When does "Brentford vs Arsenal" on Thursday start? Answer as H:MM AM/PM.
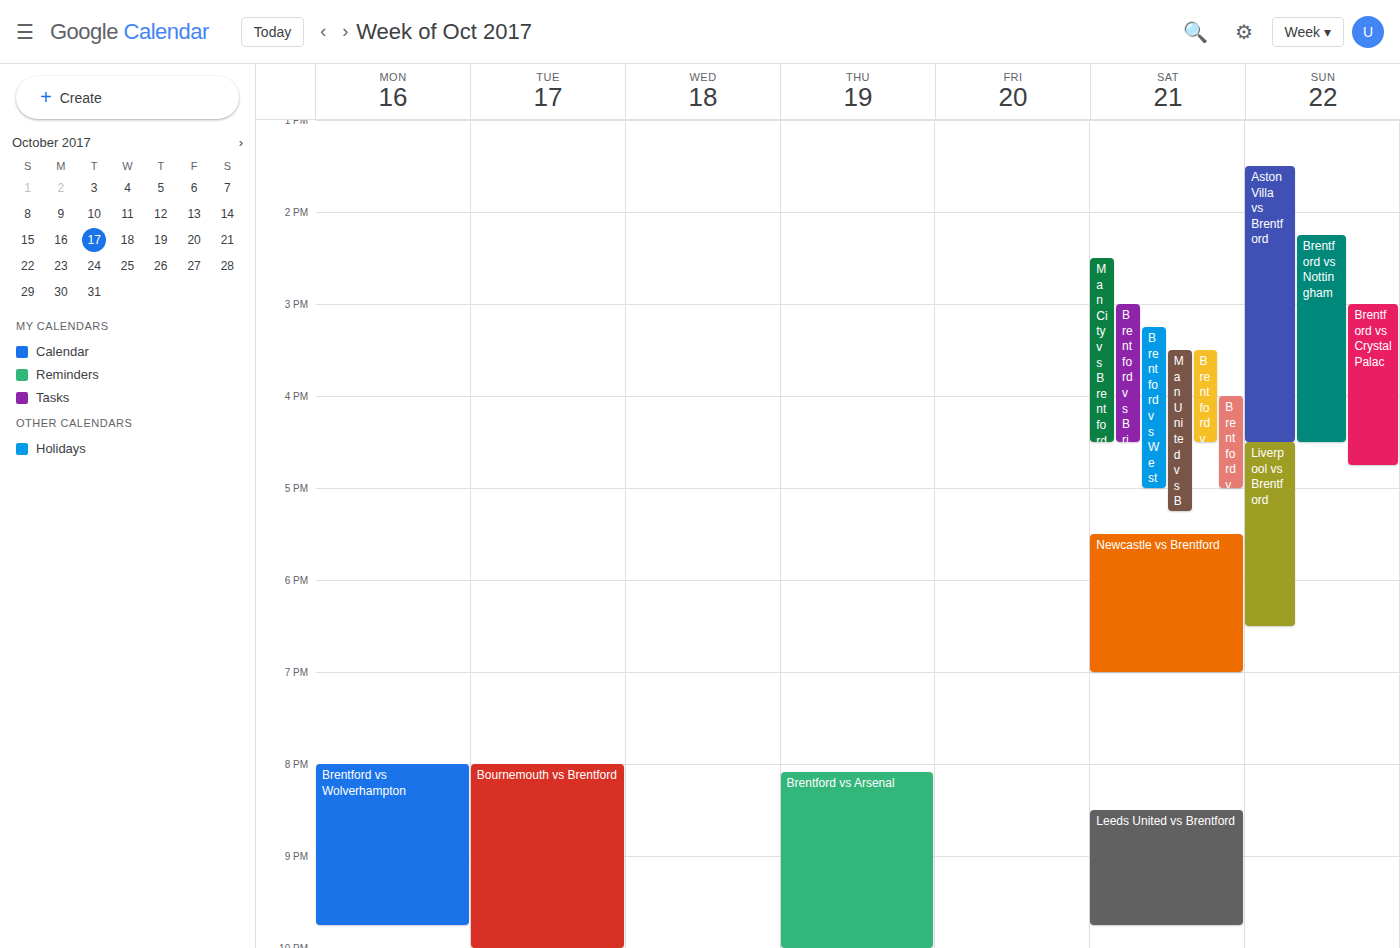
8:05 PM